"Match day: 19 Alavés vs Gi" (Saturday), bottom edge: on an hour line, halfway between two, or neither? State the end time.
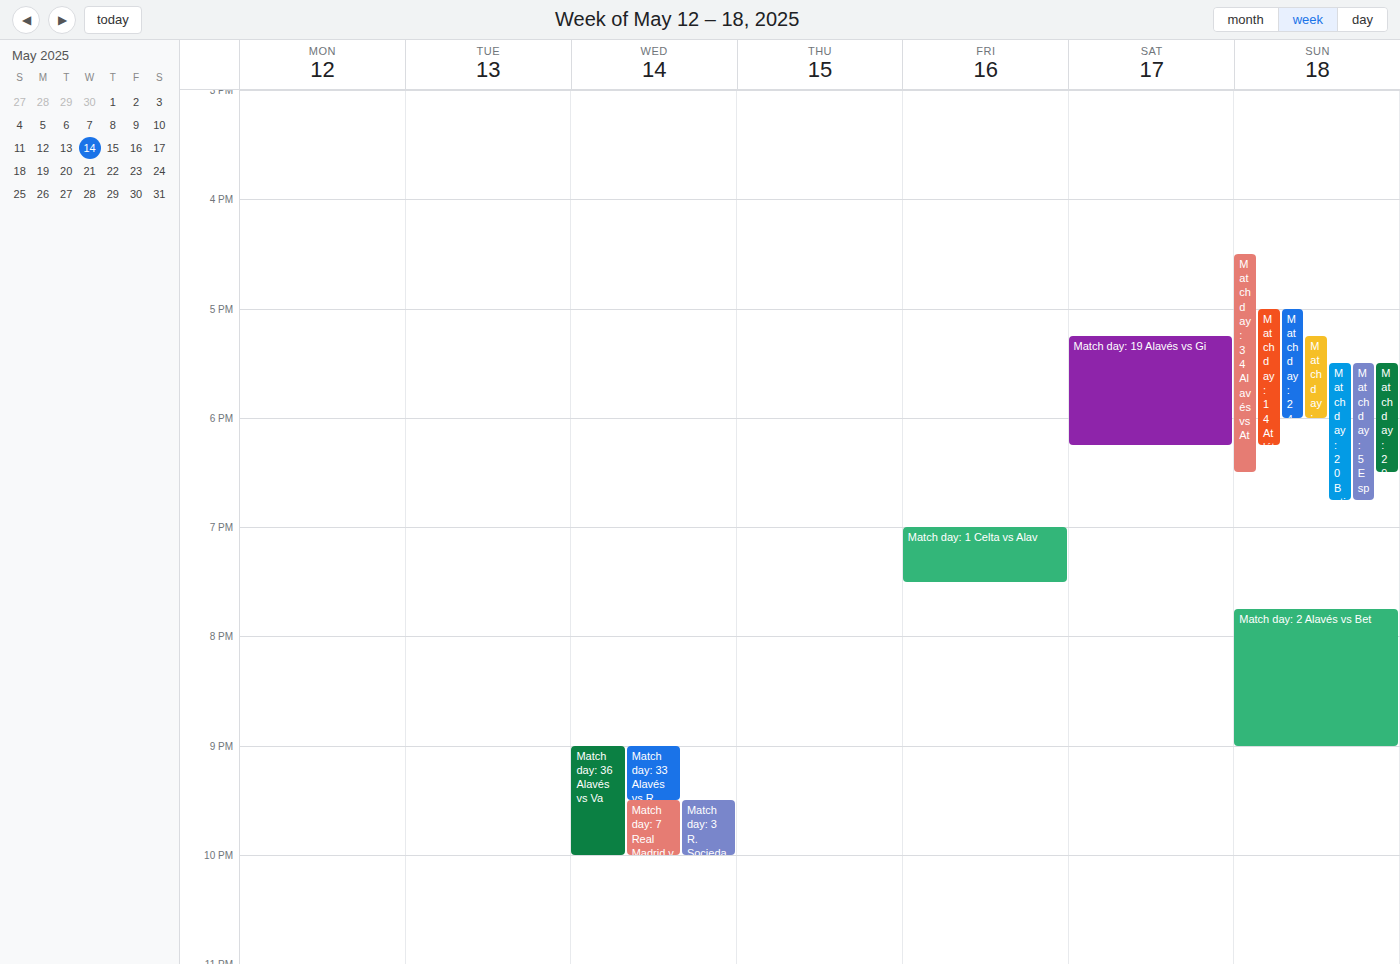
6:15 PM -- neither: a quarter of the way from the 6 PM line to the 7 PM line.